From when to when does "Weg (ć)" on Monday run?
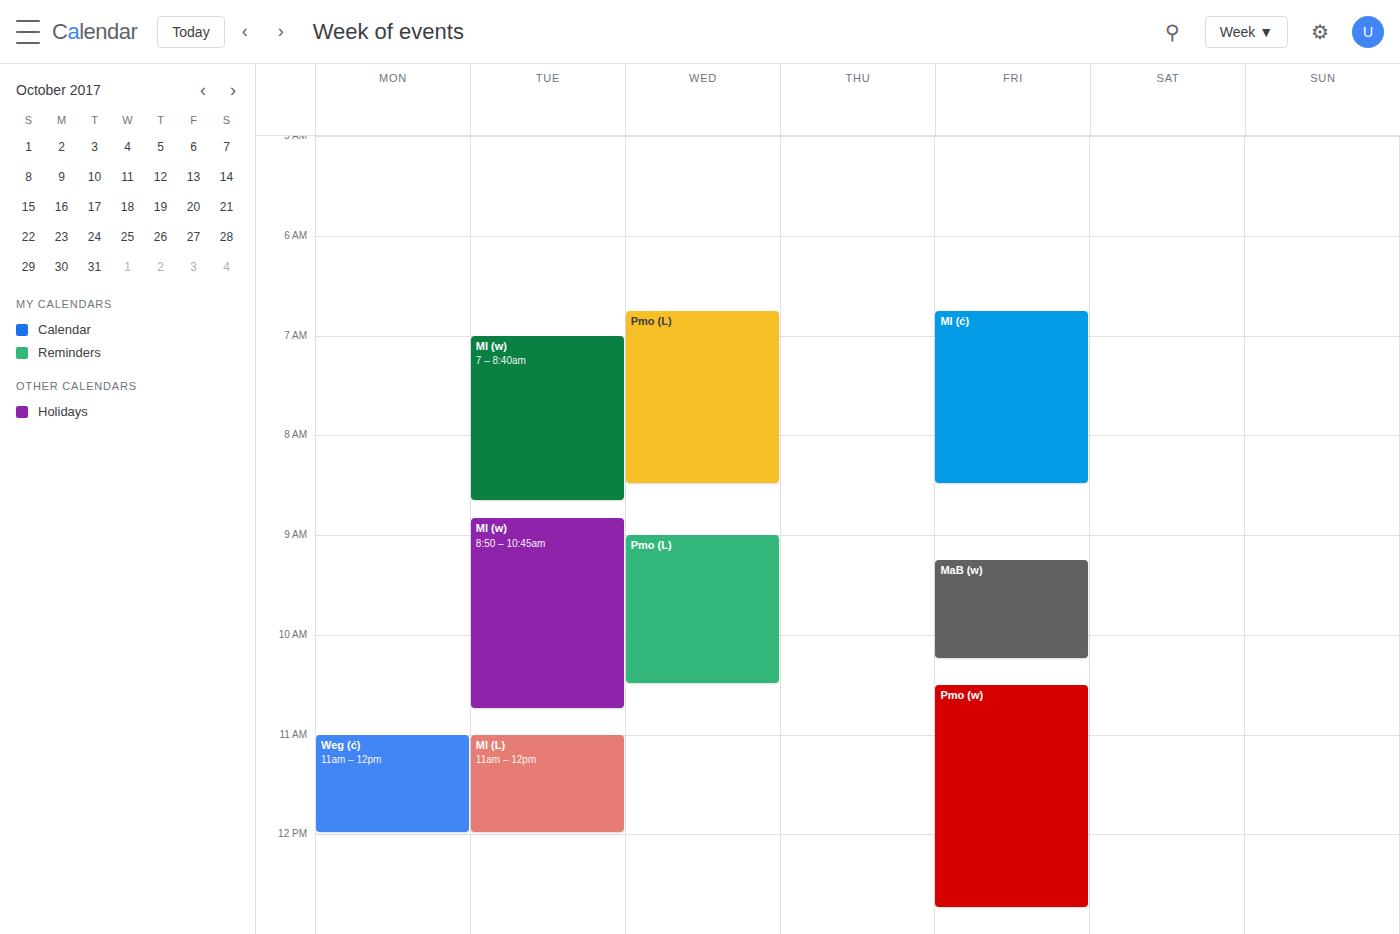
11:00 AM to 12:00 PM